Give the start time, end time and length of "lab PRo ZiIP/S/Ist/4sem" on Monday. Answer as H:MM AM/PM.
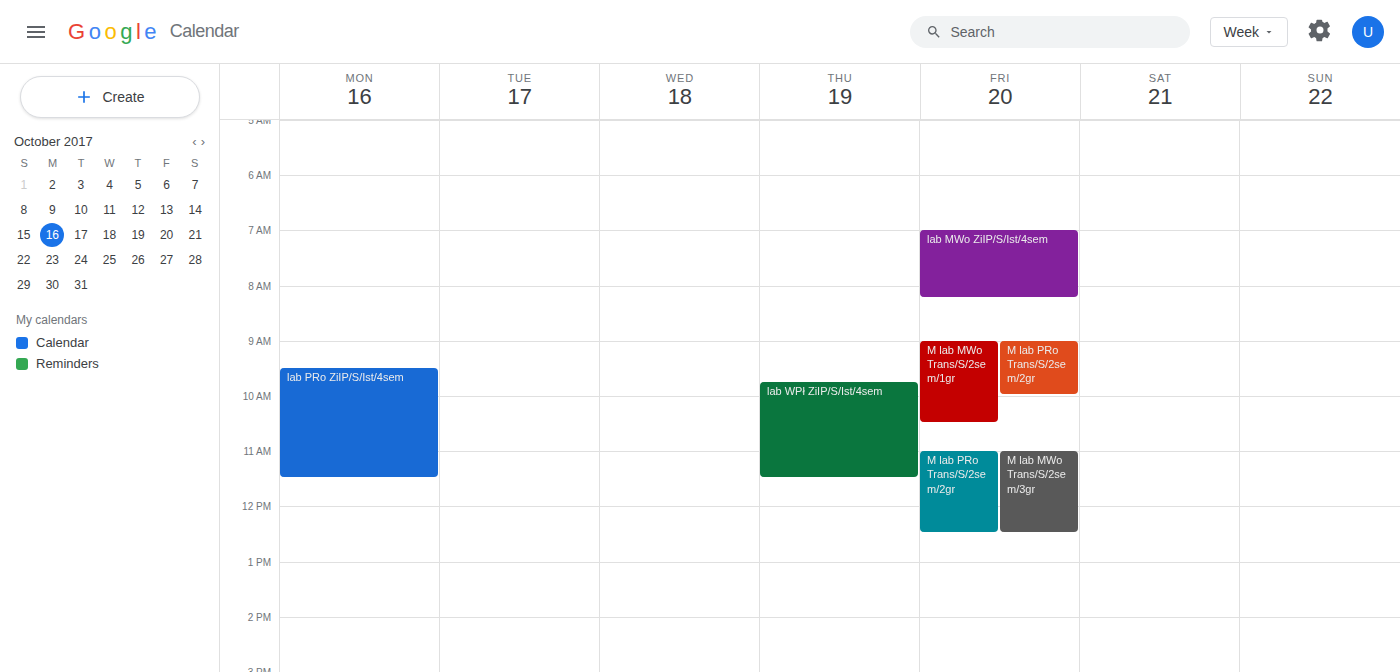
9:30 AM to 11:30 AM, 2 hours